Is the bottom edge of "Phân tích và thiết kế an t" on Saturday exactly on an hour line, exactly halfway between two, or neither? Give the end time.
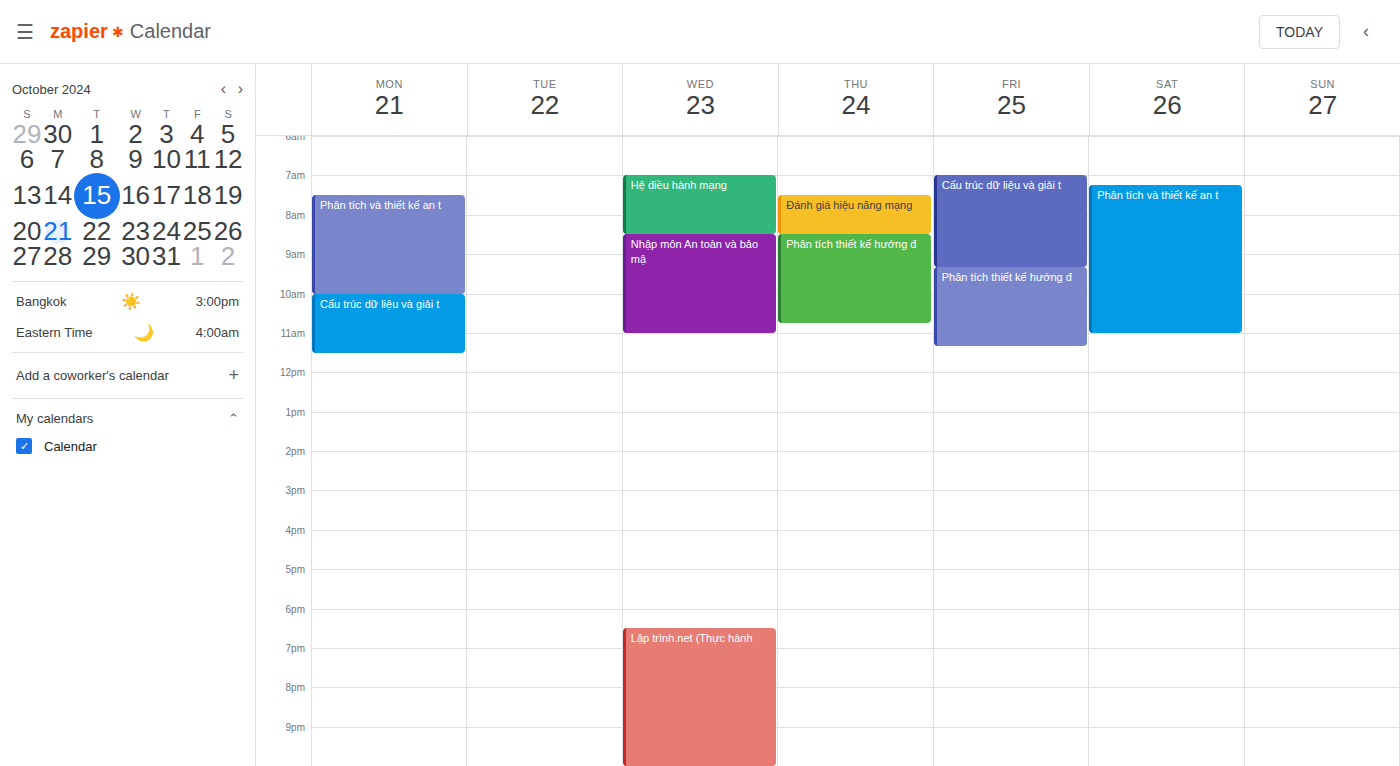
11:00 -- exactly on the 11:00 line.